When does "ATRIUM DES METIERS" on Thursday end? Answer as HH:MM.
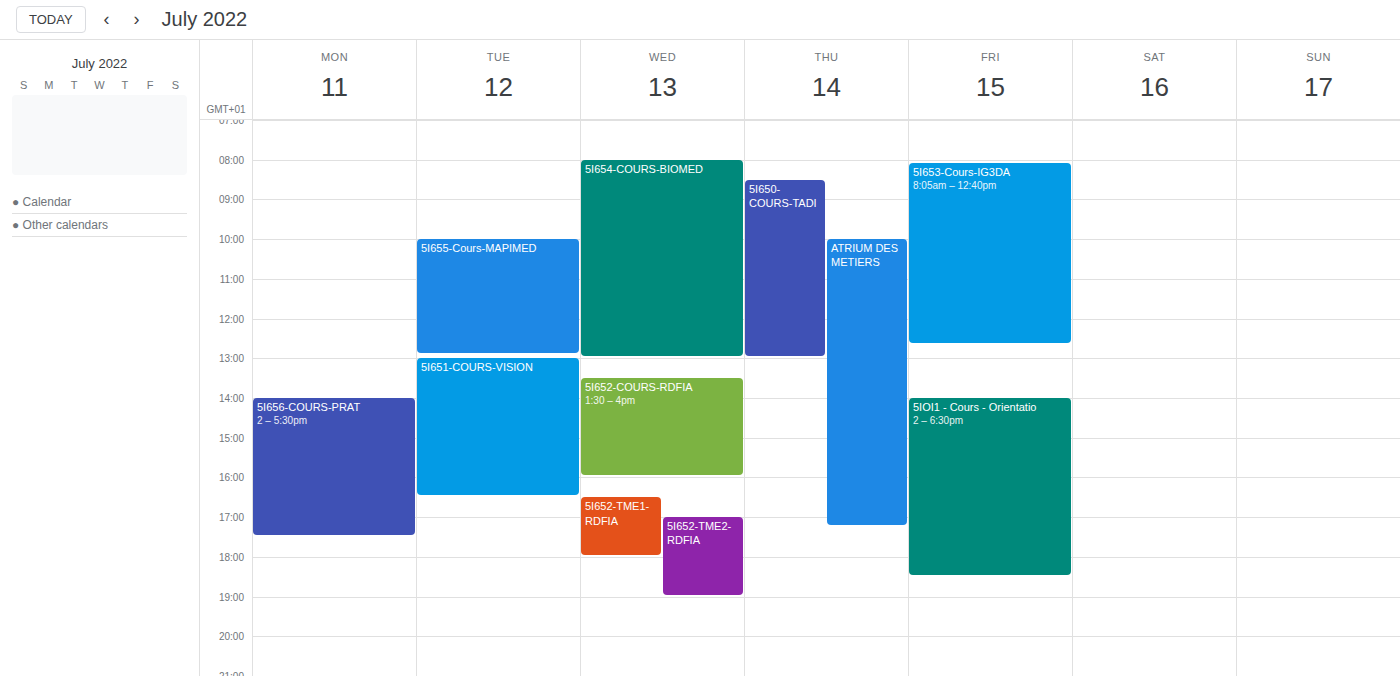
17:15